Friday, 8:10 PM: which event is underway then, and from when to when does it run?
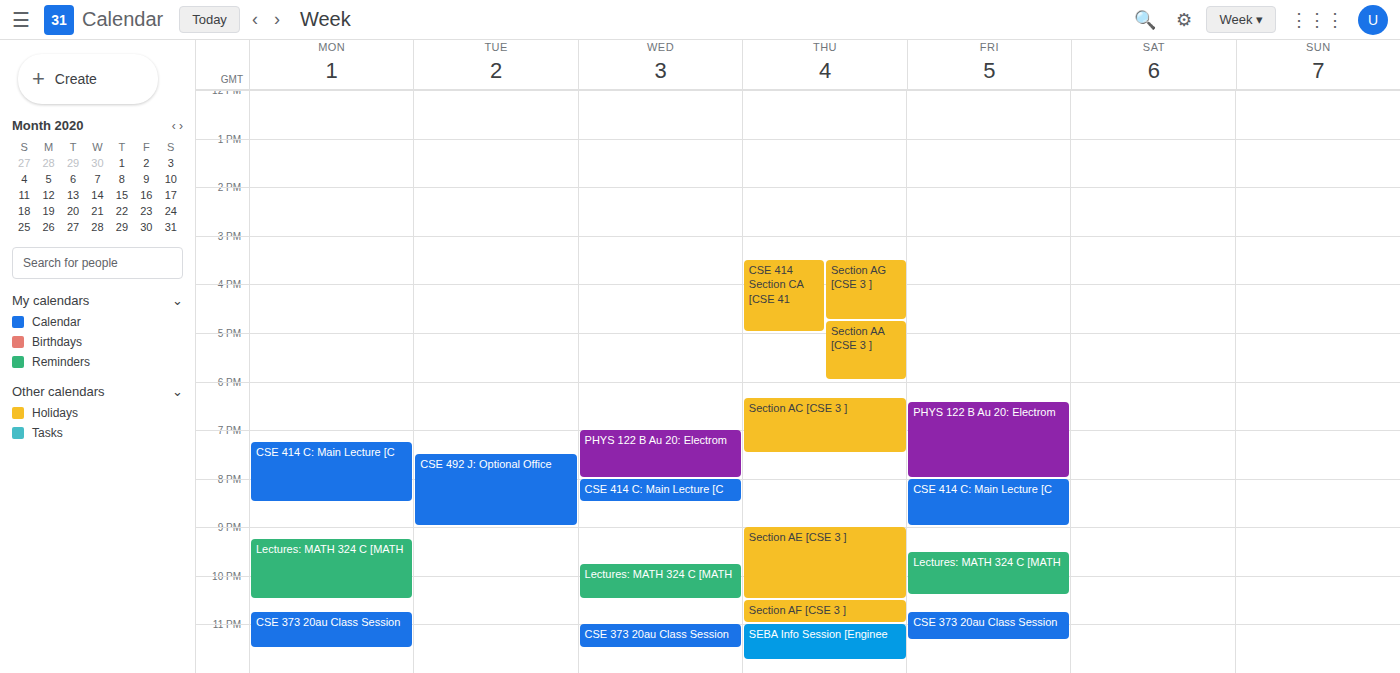
"CSE 414 C: Main Lecture [C", 8:00 PM to 9:00 PM